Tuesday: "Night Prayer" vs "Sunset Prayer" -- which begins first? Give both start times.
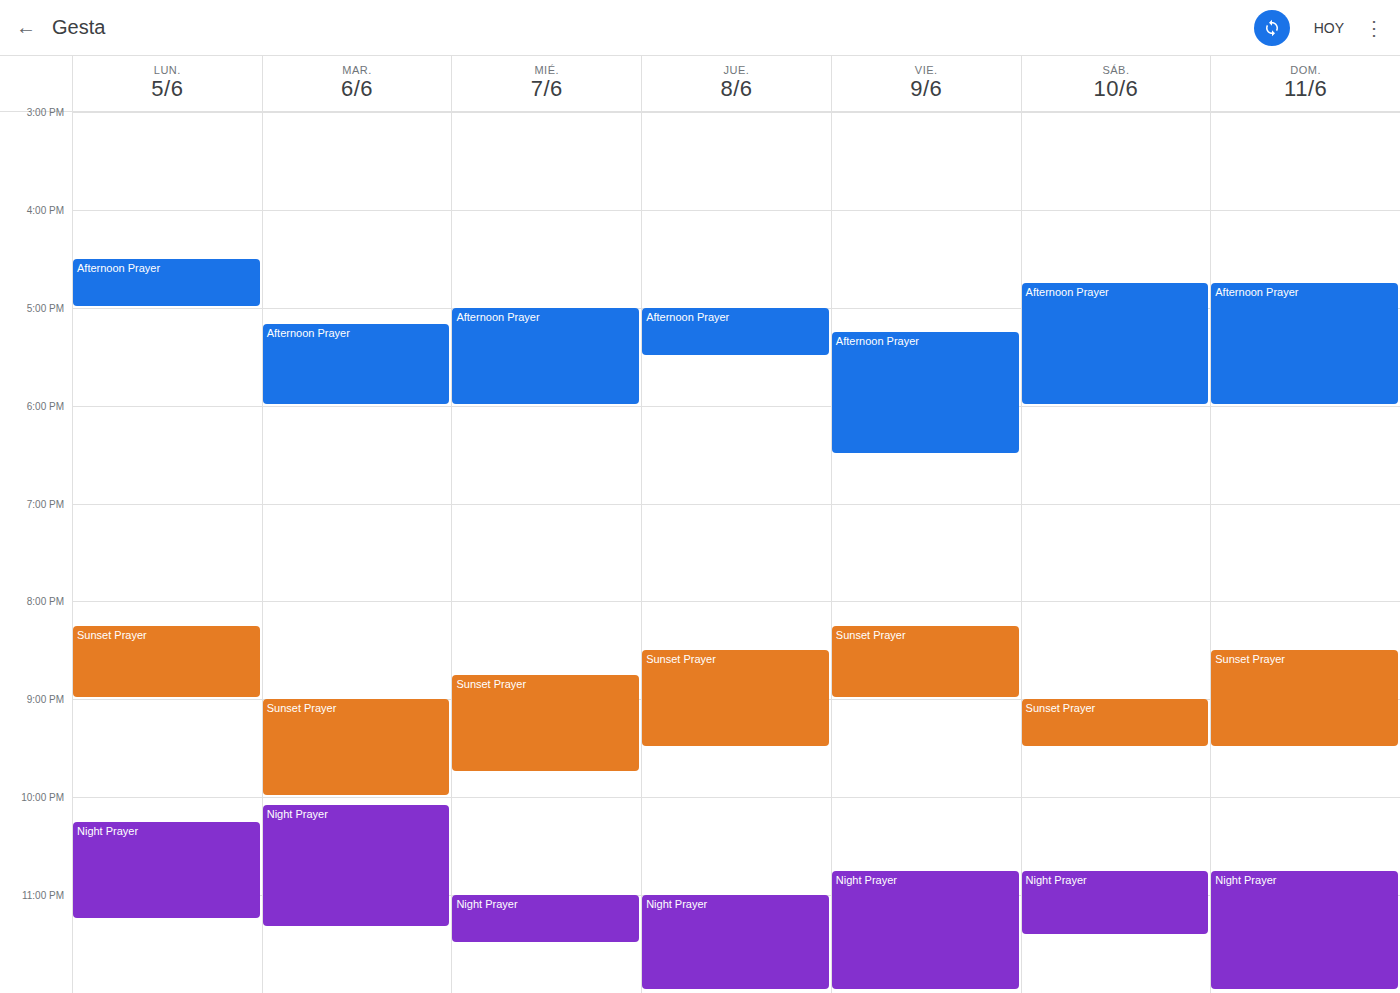
"Sunset Prayer" 9:00 PM; "Night Prayer" 10:05 PM.